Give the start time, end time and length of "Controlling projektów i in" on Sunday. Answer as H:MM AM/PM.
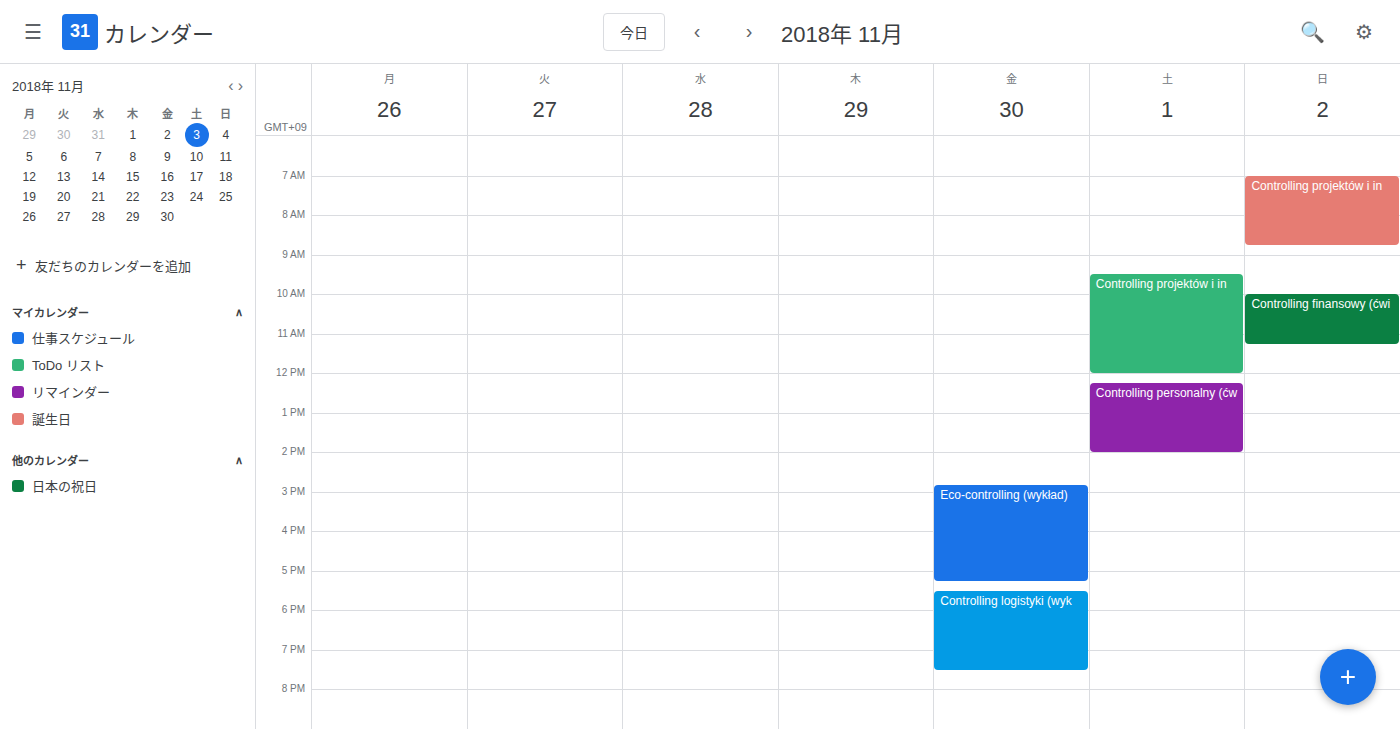
7:00 AM to 8:45 AM, 1 hour 45 minutes